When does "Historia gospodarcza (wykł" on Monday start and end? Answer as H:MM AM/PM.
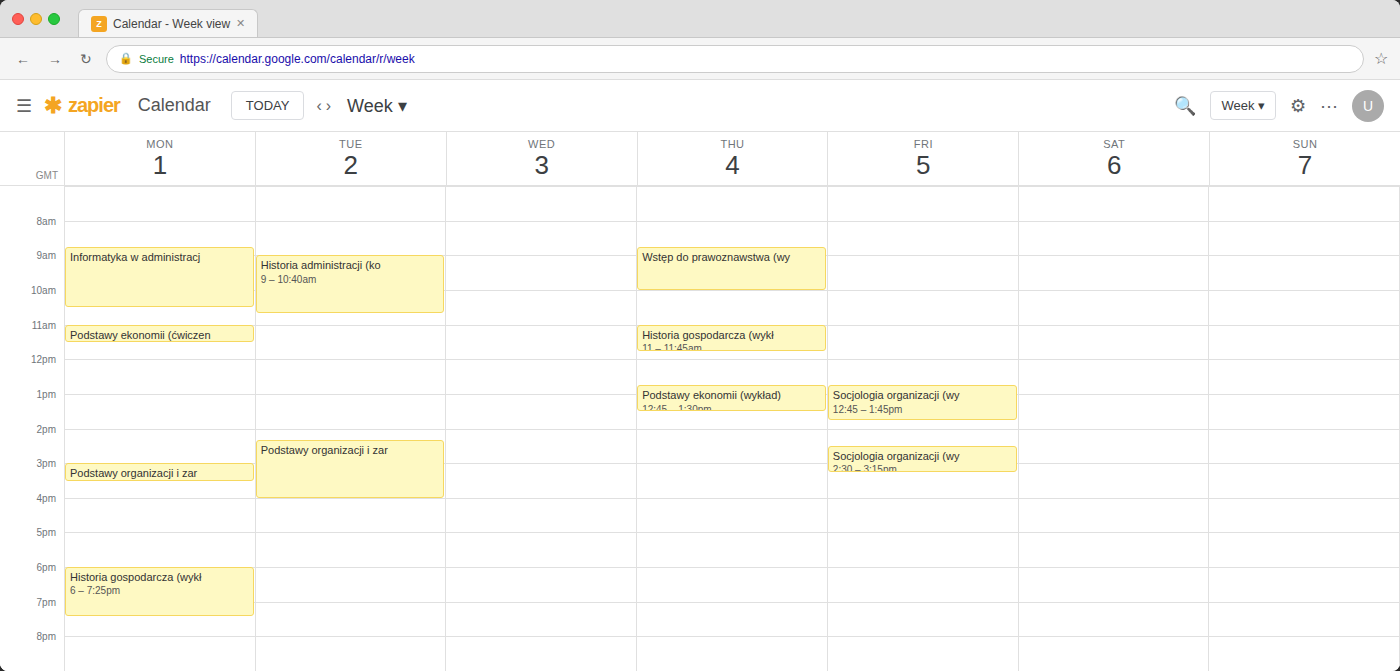
6:00 PM to 7:25 PM